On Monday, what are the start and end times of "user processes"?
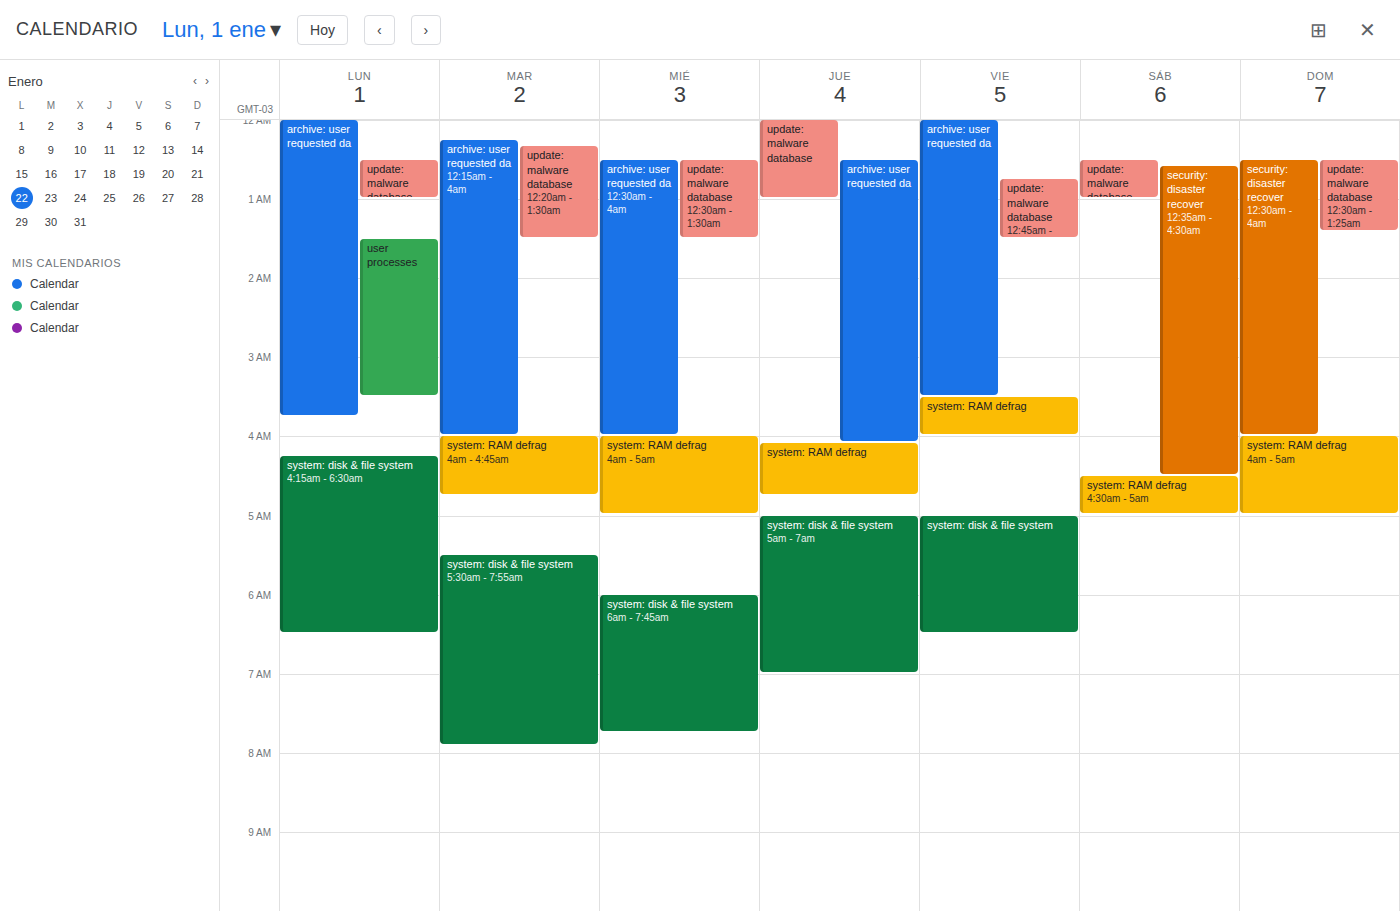
1:30 AM to 3:30 AM